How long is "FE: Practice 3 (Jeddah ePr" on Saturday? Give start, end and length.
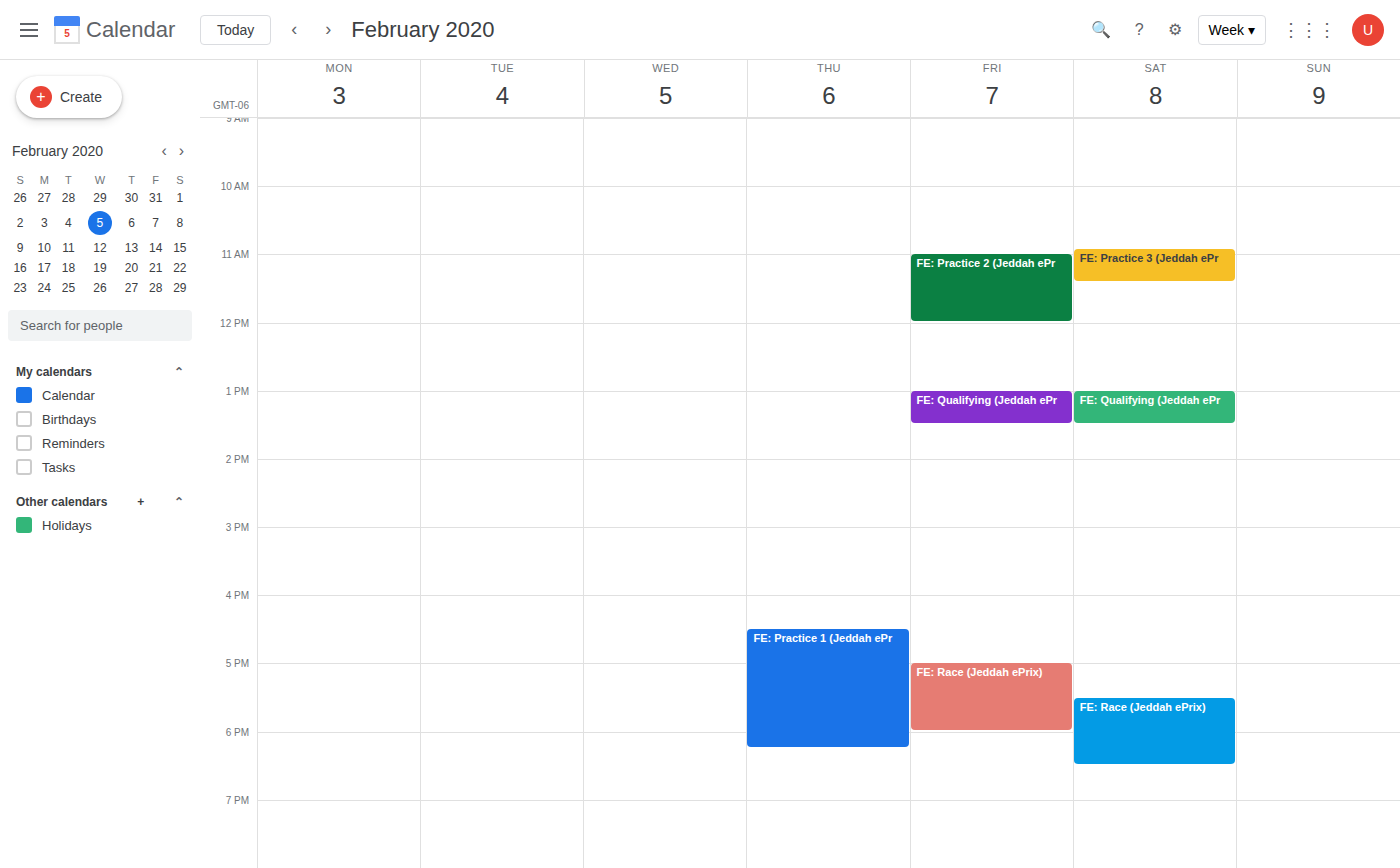
10:55 AM to 11:25 AM, 30 minutes